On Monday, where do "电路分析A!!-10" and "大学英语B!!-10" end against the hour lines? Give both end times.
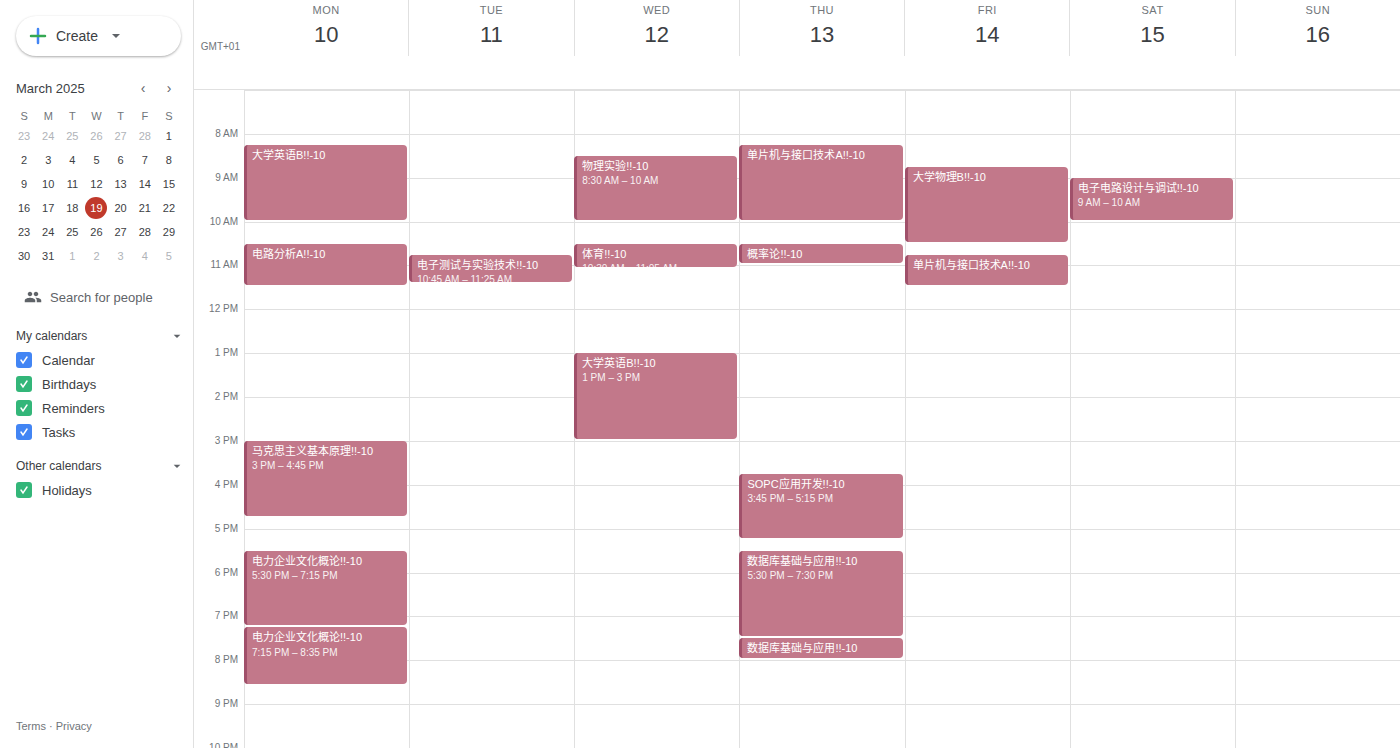
"电路分析A!!-10": 11:30 AM, halfway between the 11 AM and 12 PM lines. "大学英语B!!-10": 10:00 AM, exactly on the 10 AM line.